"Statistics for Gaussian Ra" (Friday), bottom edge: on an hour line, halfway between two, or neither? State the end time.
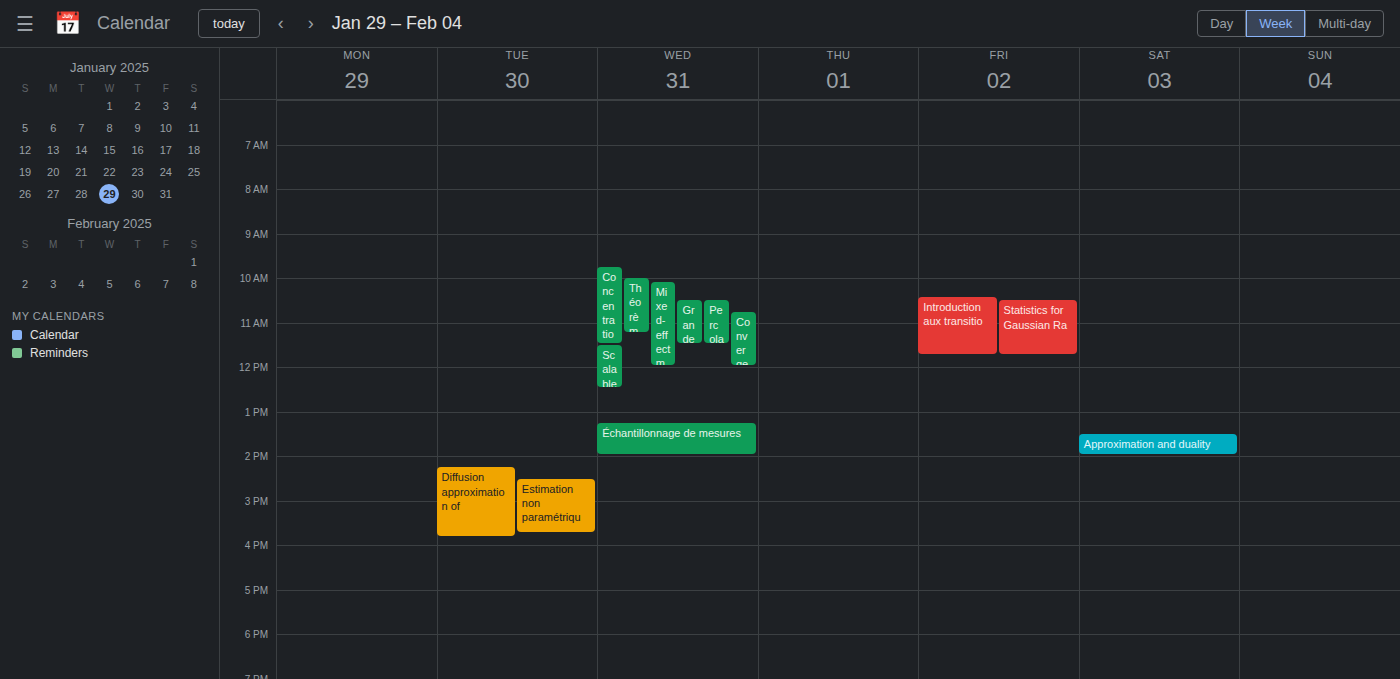
11:45 AM -- neither: three quarters of the way from the 11 AM line to the 12 PM line.